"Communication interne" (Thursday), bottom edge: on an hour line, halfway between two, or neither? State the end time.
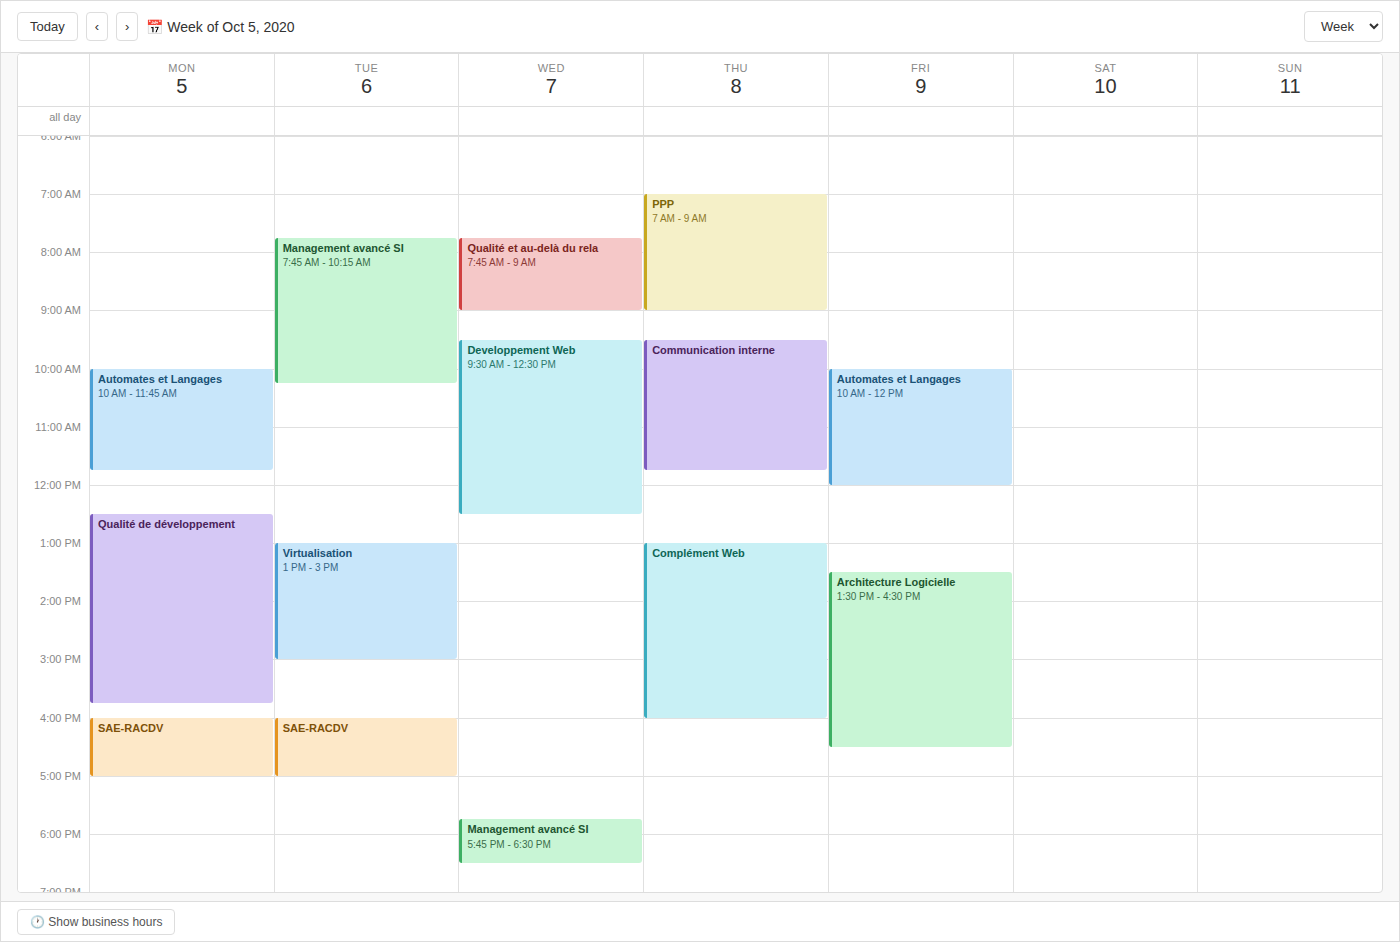
11:45 AM -- neither: three quarters of the way from the 11 AM line to the 12 PM line.